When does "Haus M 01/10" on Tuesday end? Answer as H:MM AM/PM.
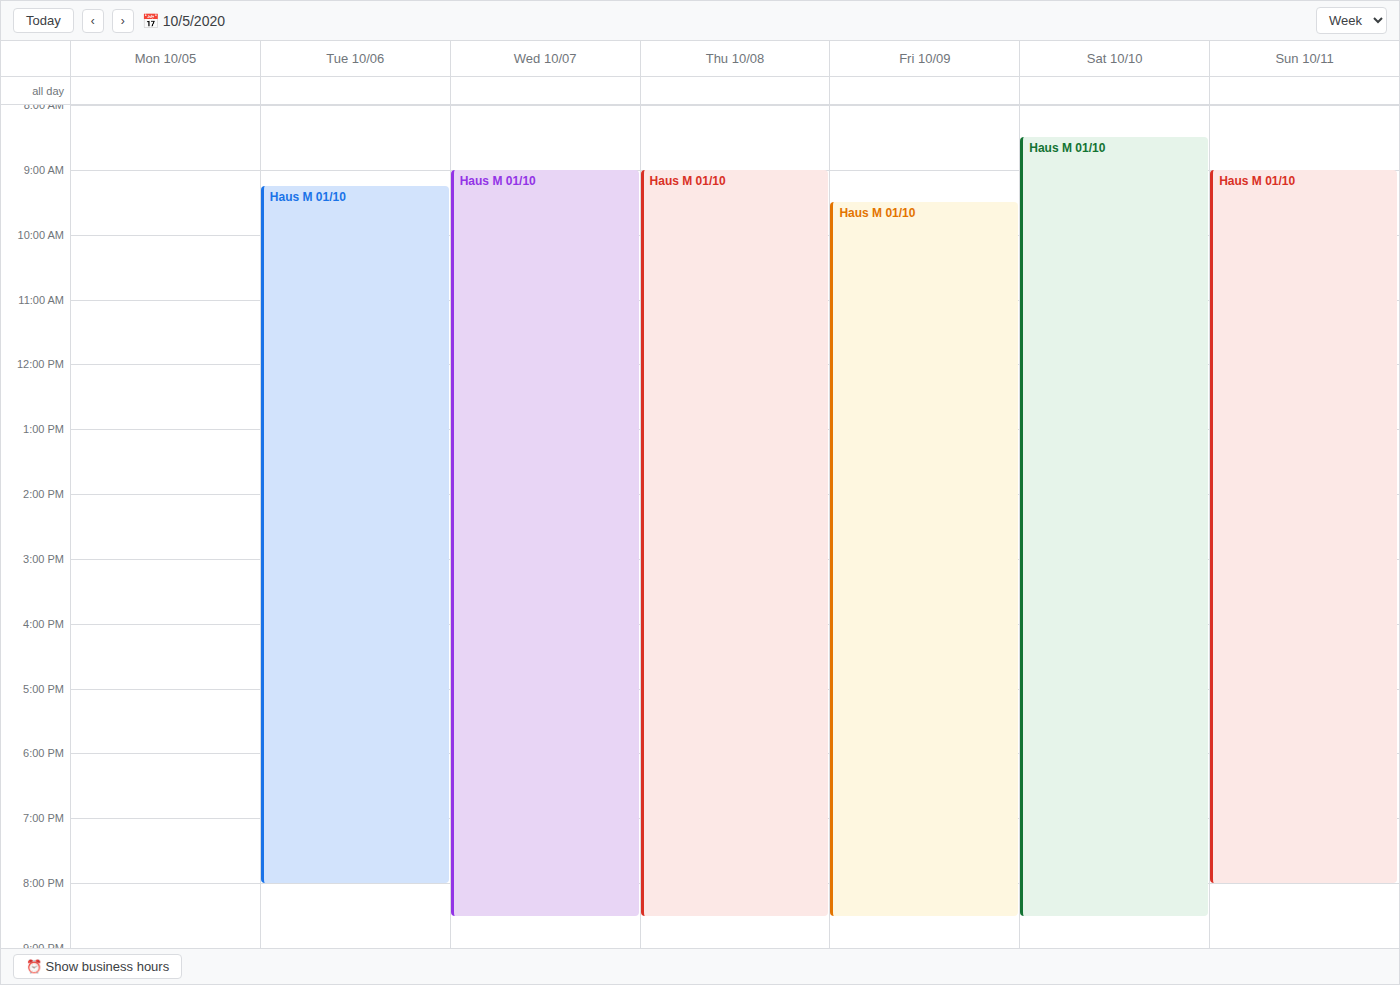
8:00 PM